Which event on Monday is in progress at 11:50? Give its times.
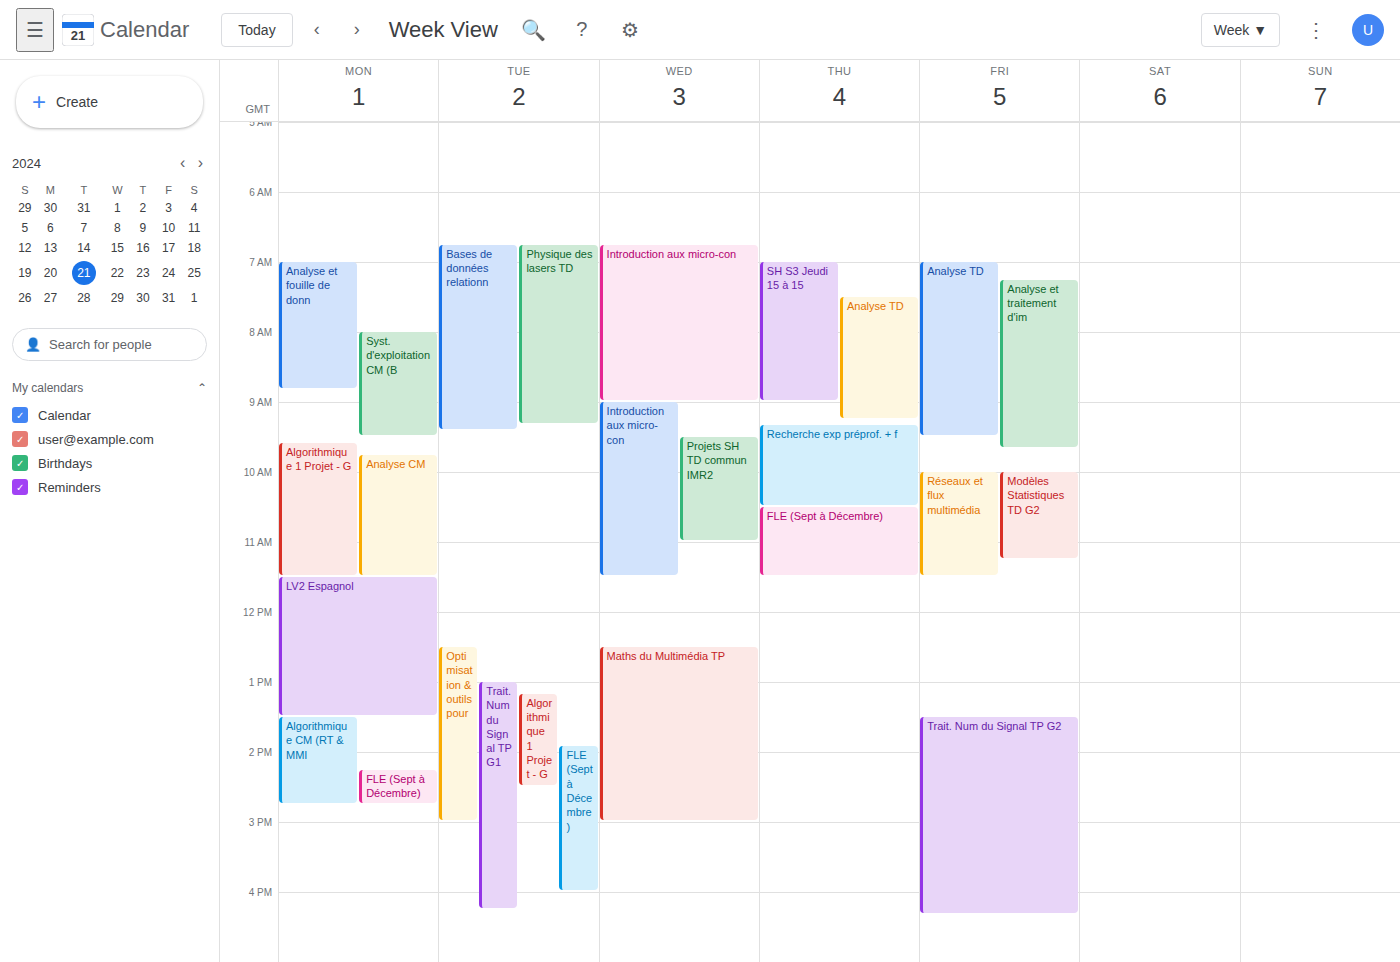
"LV2 Espagnol", 11:30 to 13:30